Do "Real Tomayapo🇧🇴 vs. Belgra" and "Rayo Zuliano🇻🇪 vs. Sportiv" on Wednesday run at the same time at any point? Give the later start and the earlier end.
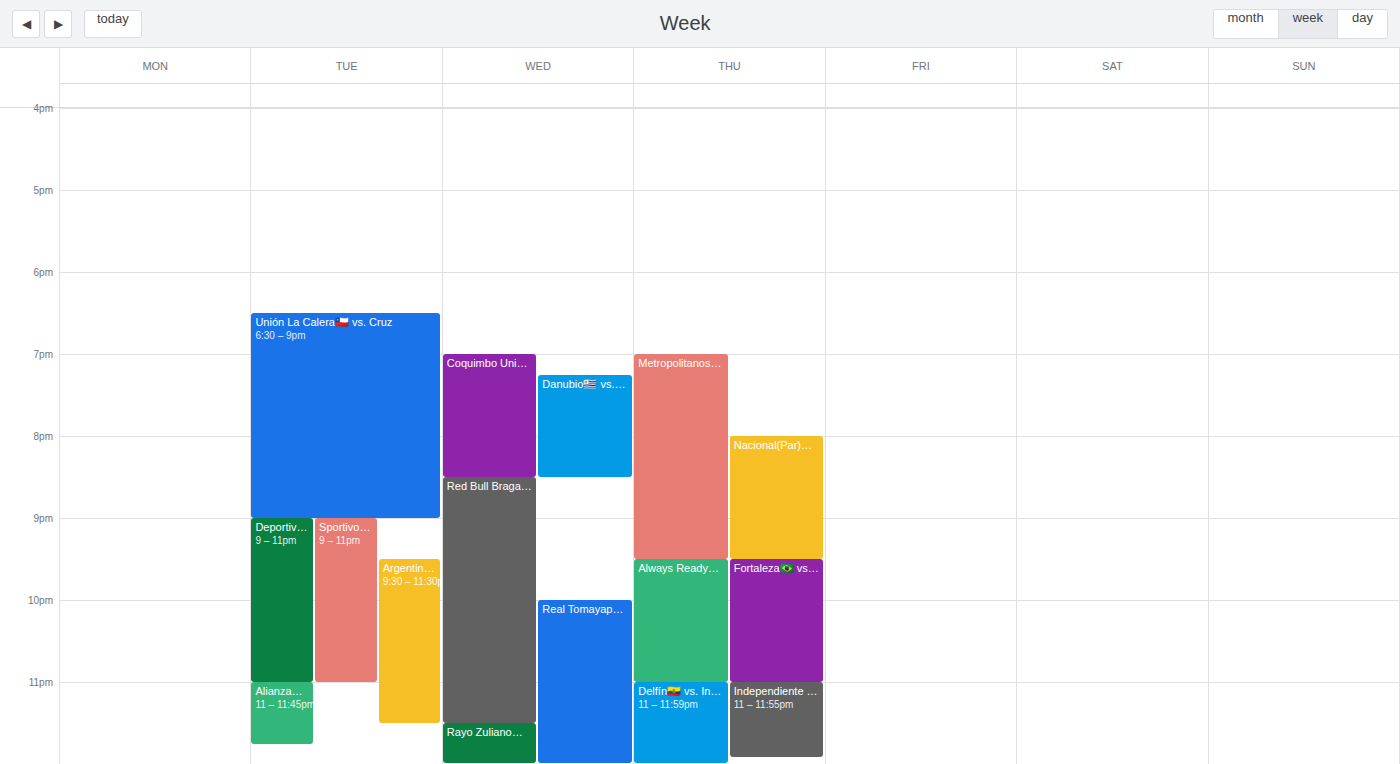
"Rayo Zuliano🇻🇪 vs. Sportiv" starts at 11:30 PM, before "Real Tomayapo🇧🇴 vs. Belgra" ends at 12:00 AM -- they overlap.